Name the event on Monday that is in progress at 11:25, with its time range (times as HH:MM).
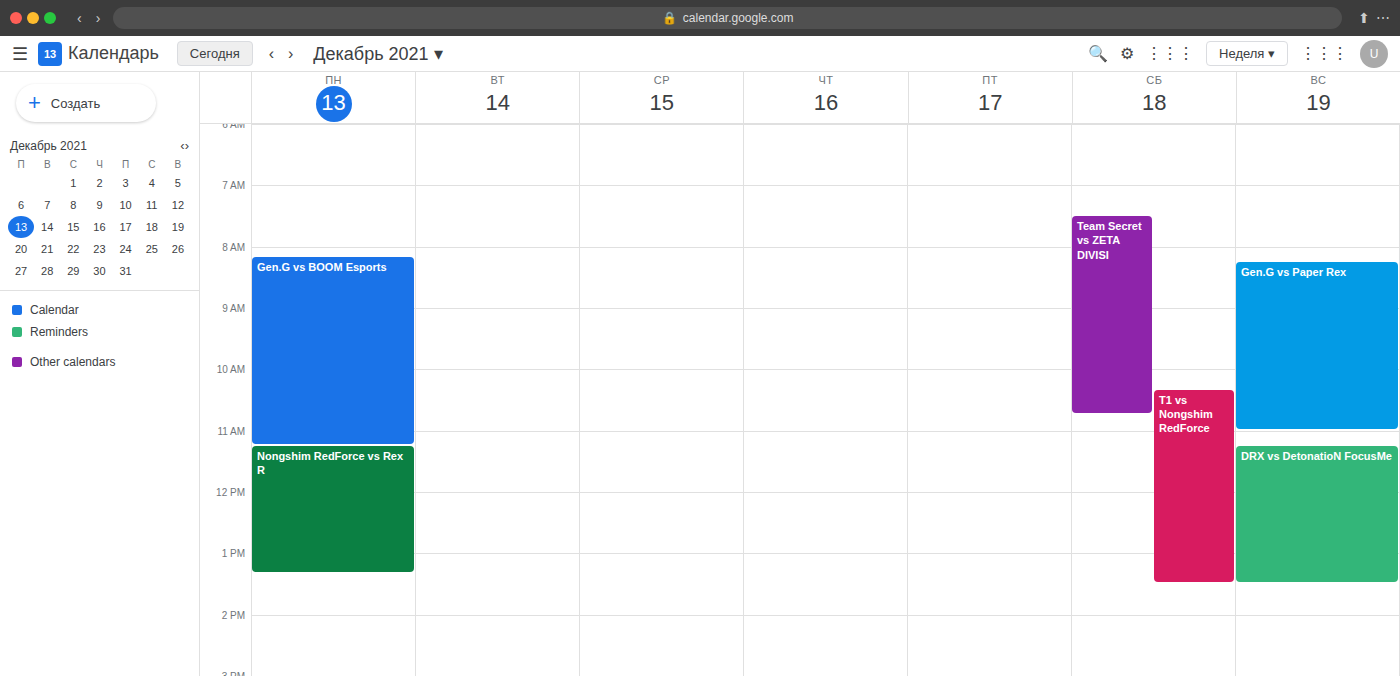
"Nongshim RedForce vs Rex R", 11:15 to 13:20